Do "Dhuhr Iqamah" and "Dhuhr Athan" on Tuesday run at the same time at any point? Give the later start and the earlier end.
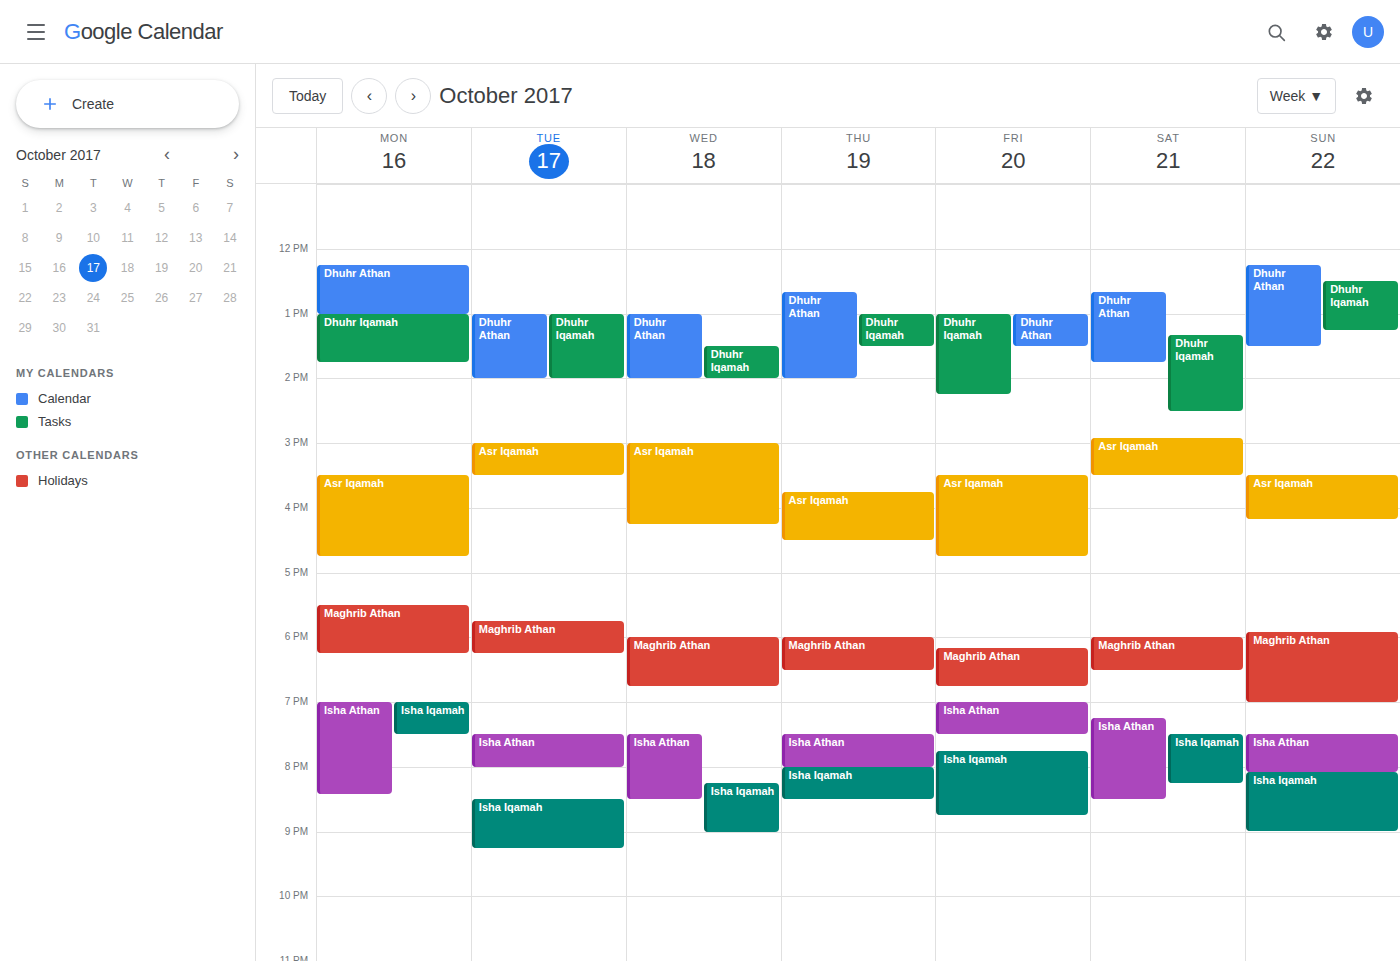
"Dhuhr Athan" runs 1:00 PM to 2:00 PM, inside "Dhuhr Iqamah" -- they overlap.